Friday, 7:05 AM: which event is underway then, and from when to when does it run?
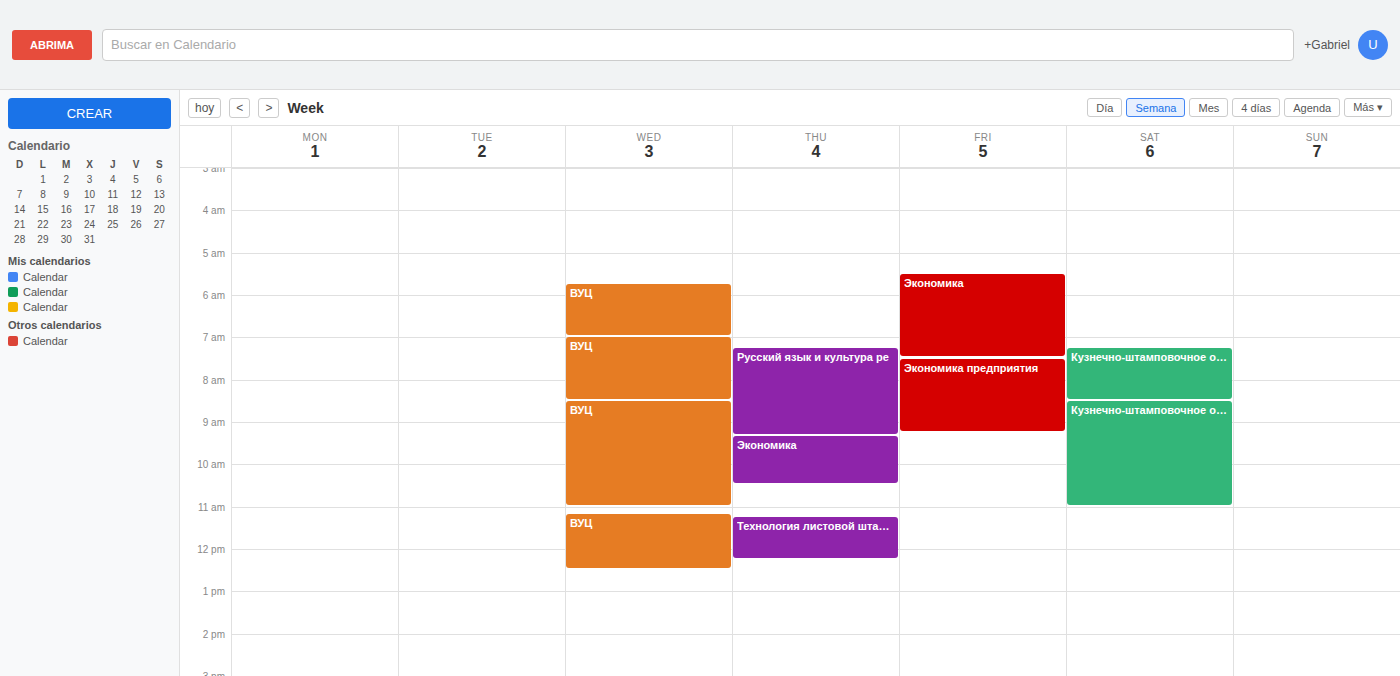
"Экономика", 5:30 AM to 7:30 AM